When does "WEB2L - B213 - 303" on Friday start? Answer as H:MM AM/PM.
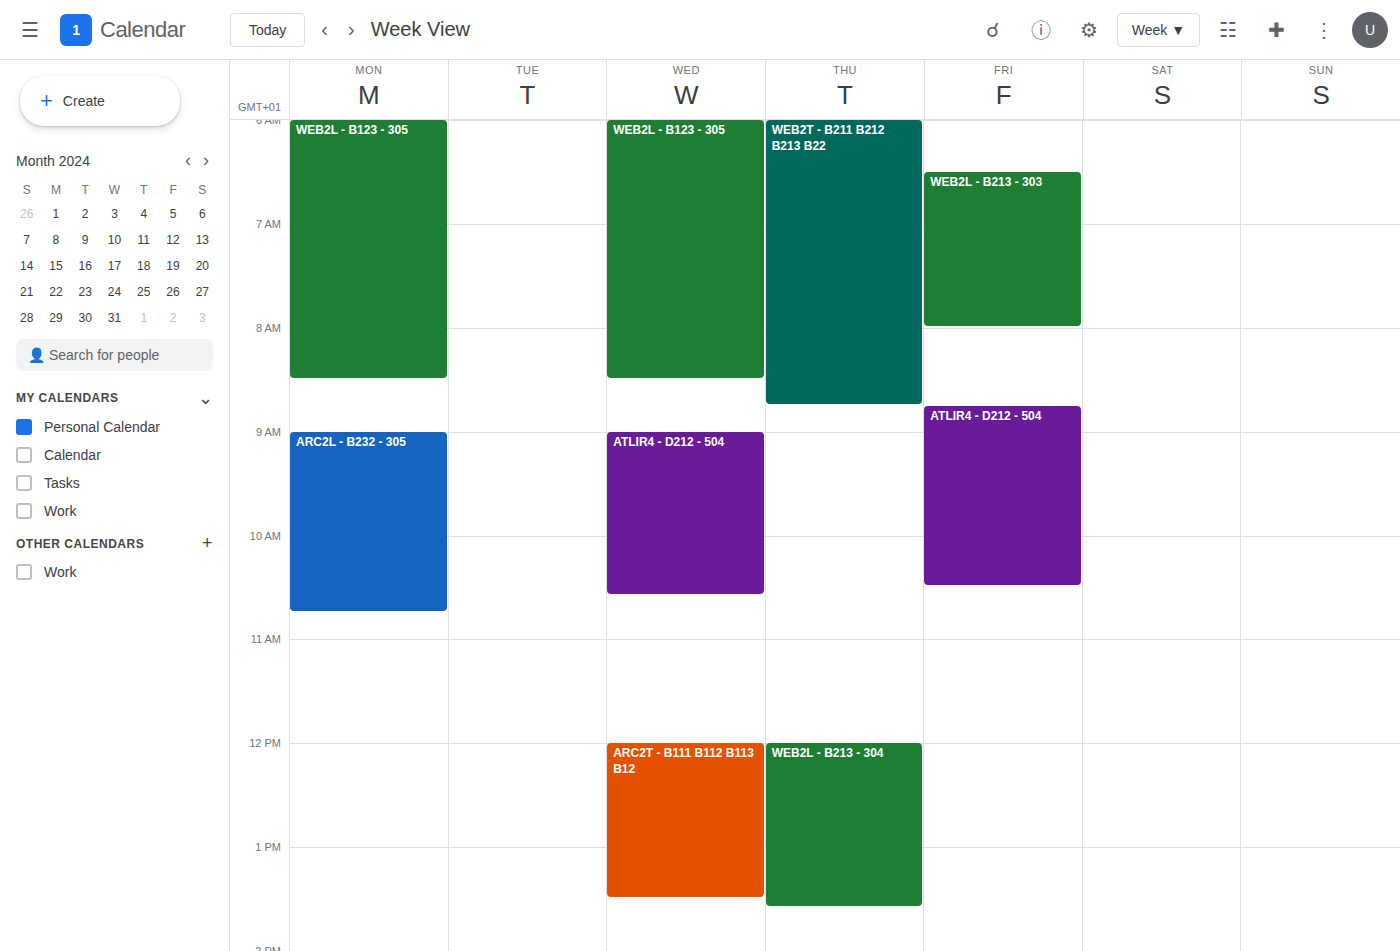
6:30 AM